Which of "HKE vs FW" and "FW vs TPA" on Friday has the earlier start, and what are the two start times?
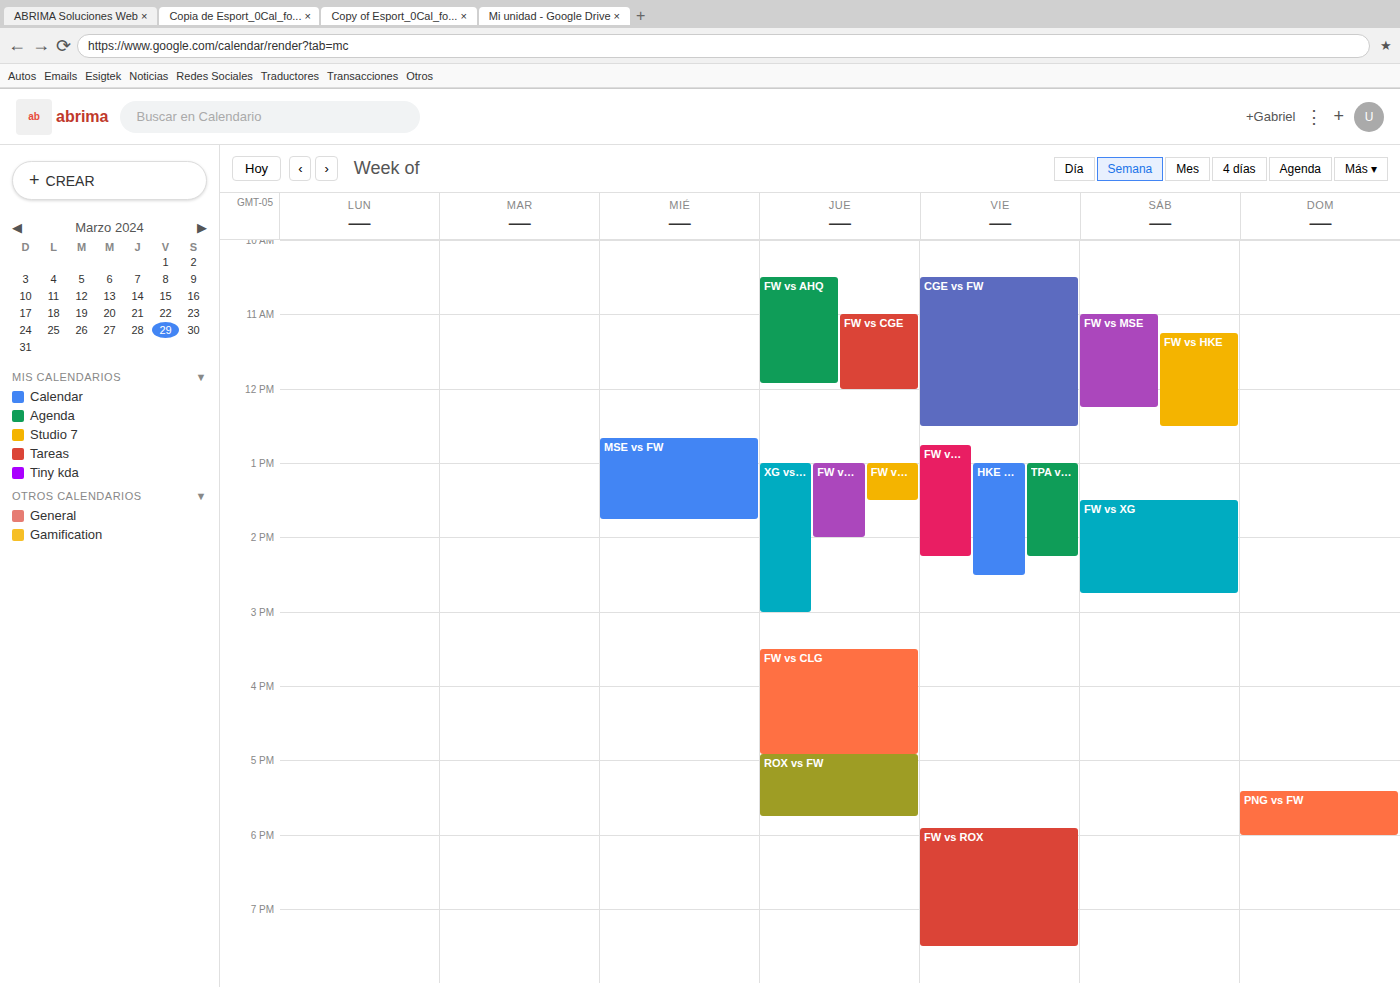
"FW vs TPA" 12:45 PM; "HKE vs FW" 1:00 PM.